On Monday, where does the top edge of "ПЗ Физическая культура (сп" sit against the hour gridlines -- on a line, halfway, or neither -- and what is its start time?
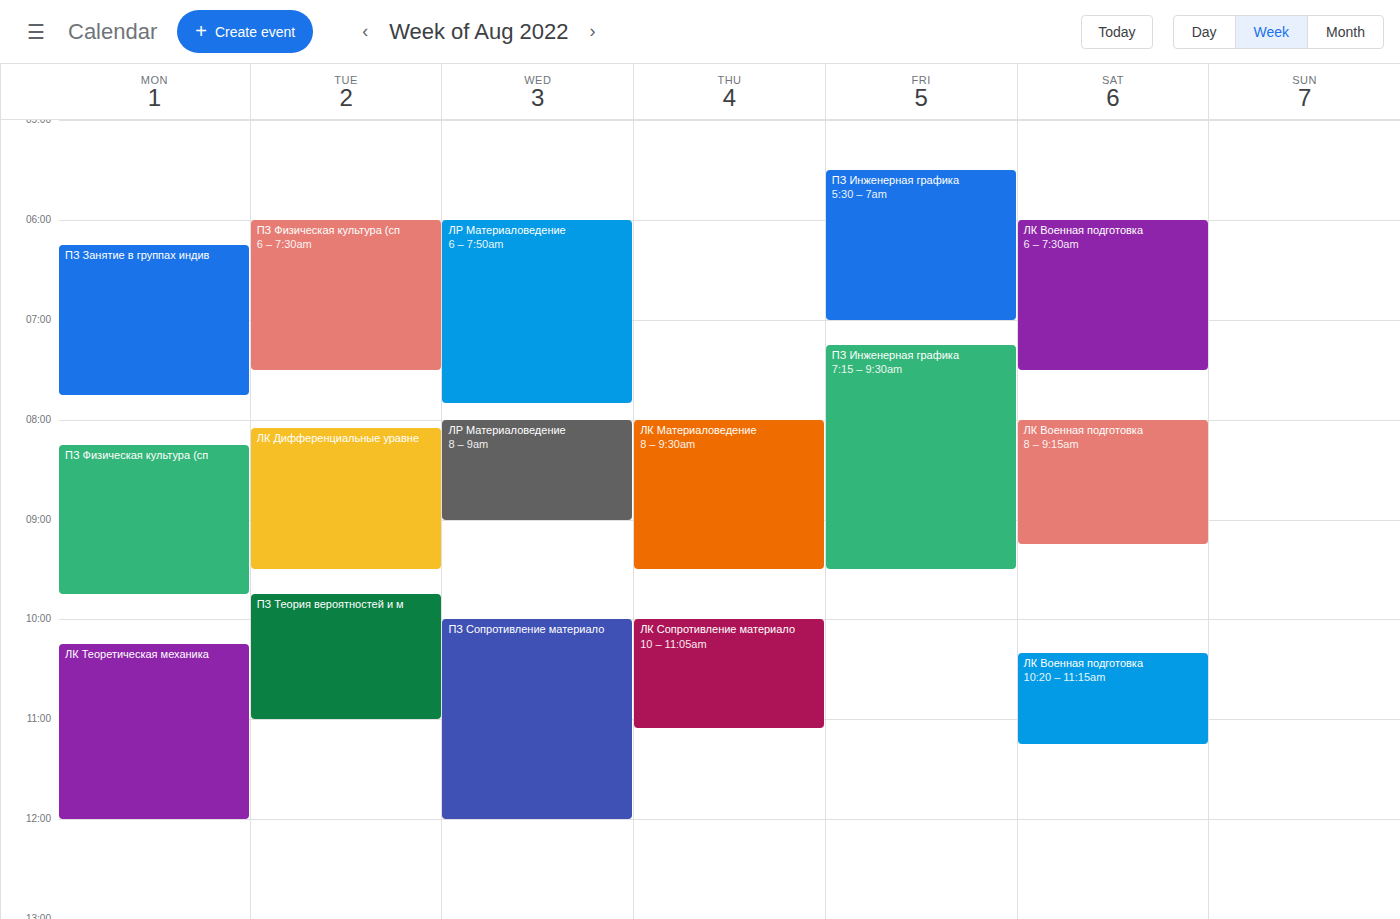
08:15 -- neither: a quarter of the way from the 08:00 line to the 09:00 line.